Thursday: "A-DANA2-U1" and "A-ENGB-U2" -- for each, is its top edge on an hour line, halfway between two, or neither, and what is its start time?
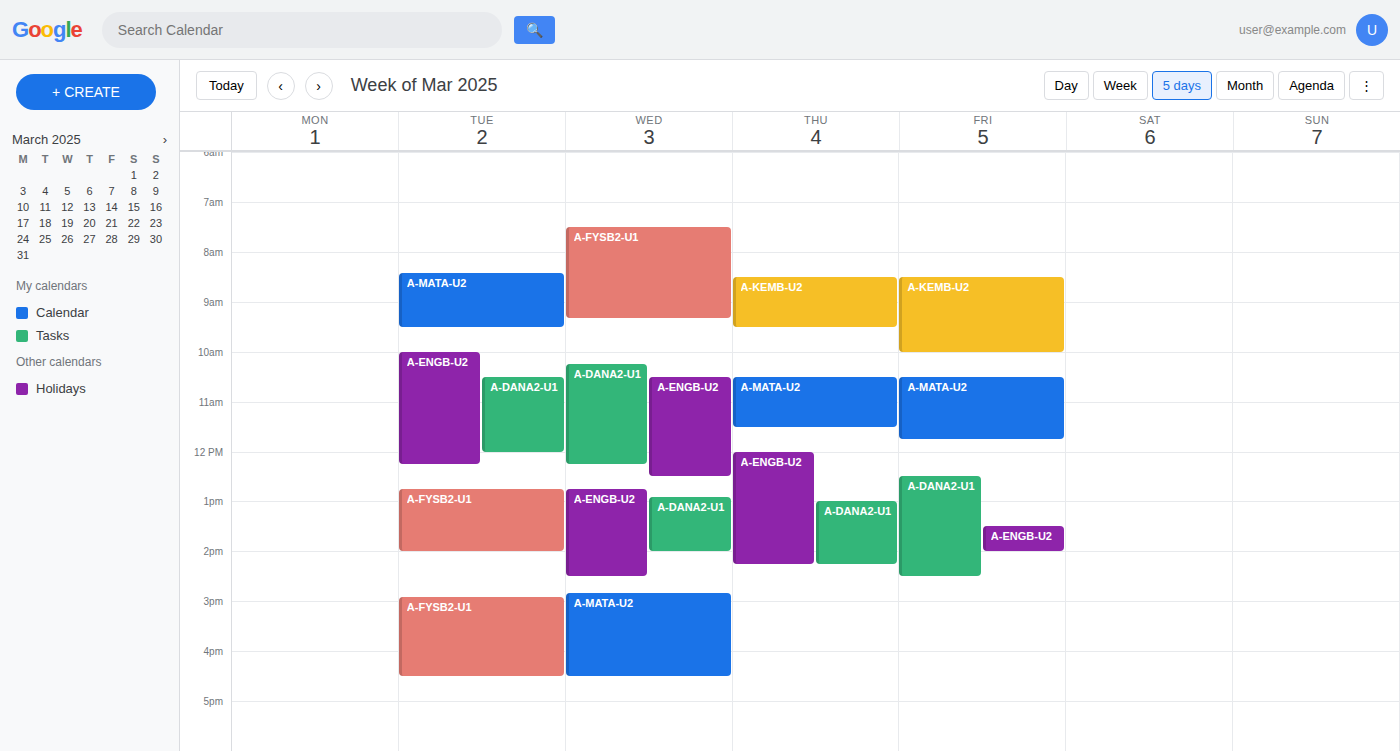
"A-DANA2-U1": 13:00, exactly on the 13:00 line. "A-ENGB-U2": 12:00, exactly on the 12:00 line.